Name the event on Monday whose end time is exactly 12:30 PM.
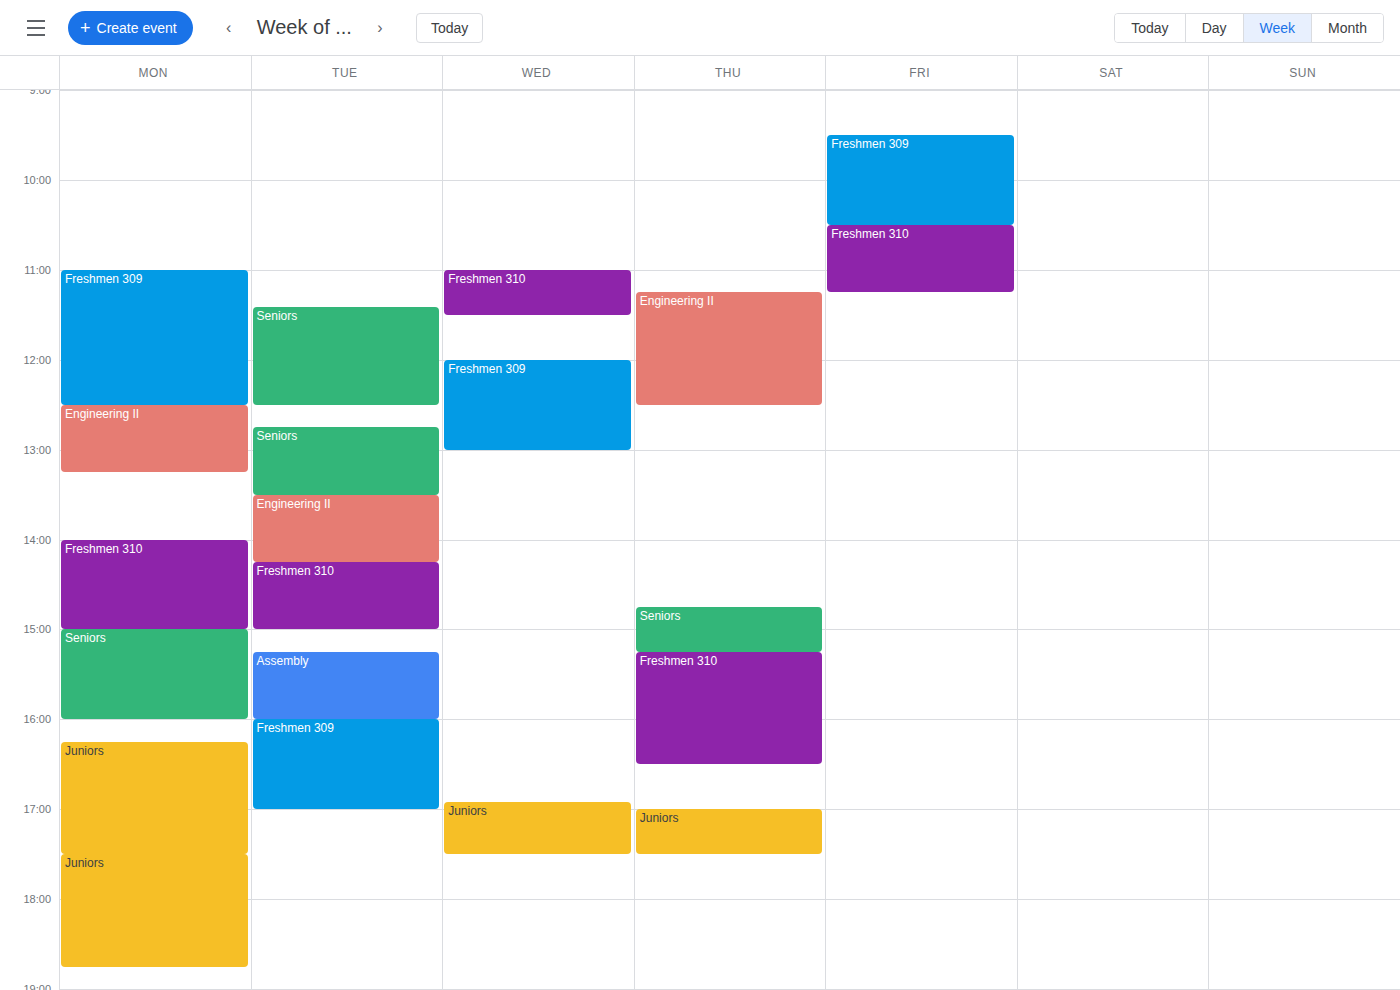
"Freshmen 309"